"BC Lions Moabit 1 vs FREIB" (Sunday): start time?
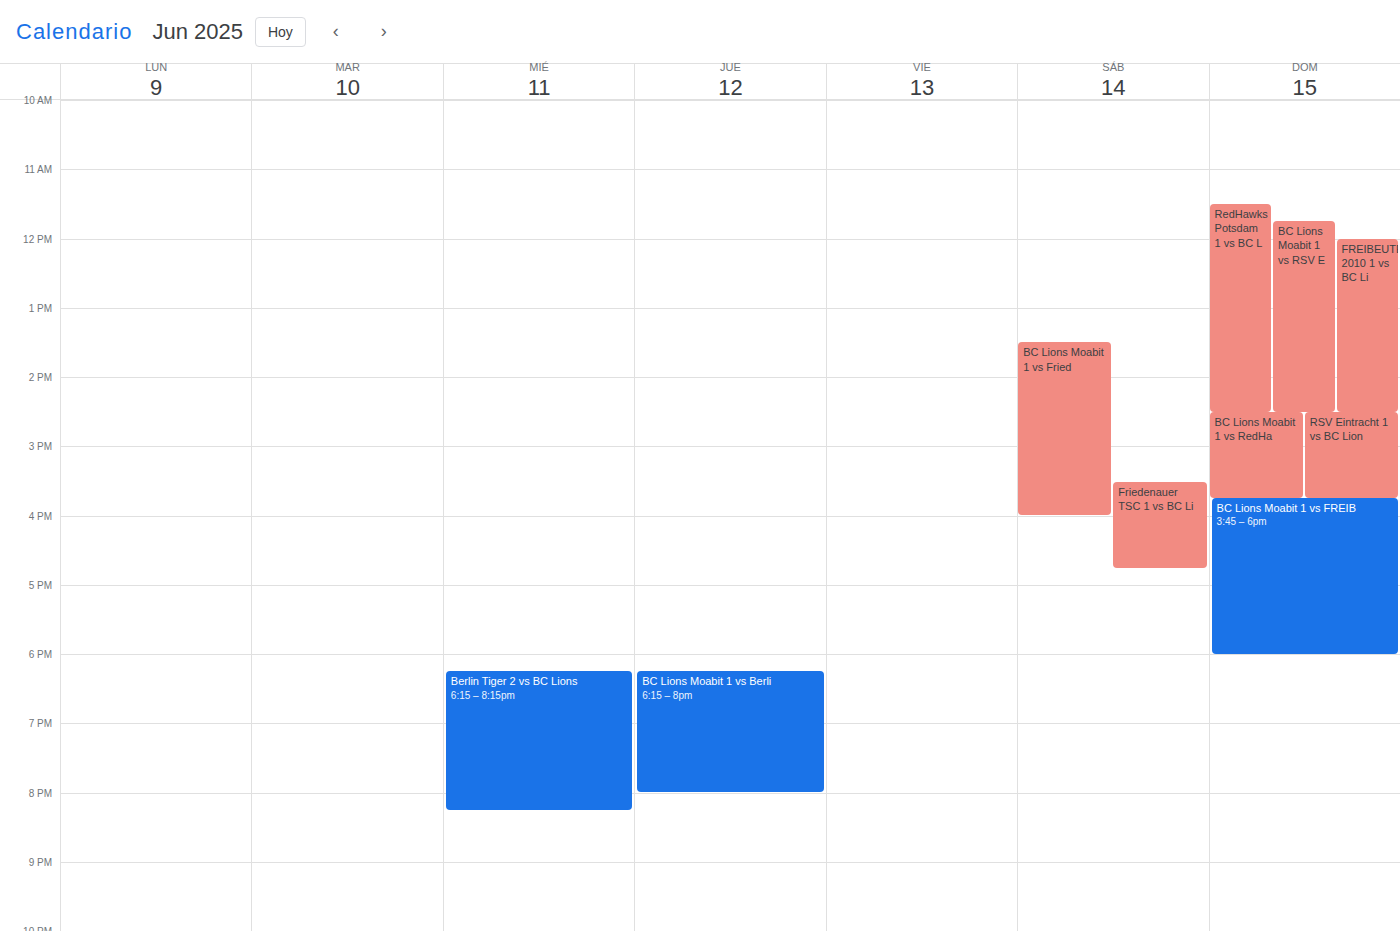
3:45 PM